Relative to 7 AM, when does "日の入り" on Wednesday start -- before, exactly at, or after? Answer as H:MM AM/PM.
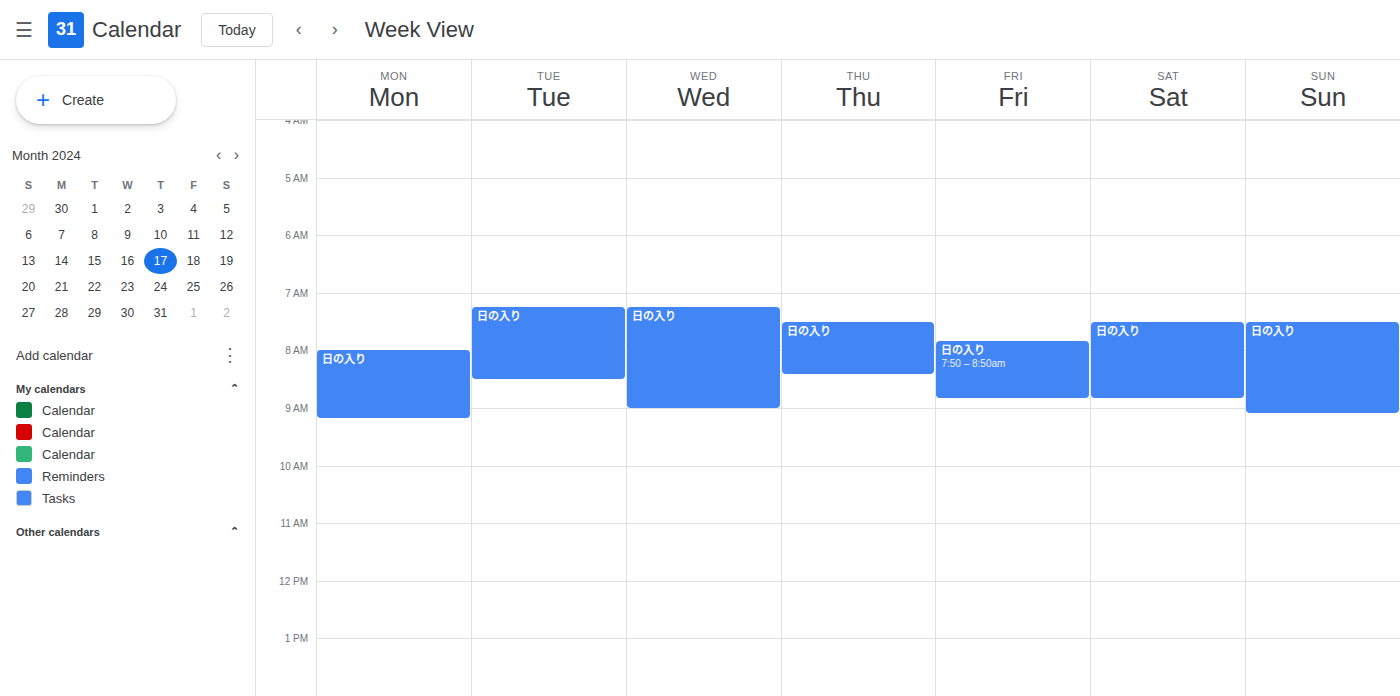
7:15 AM -- after 7 AM, 15 minutes below the 7 AM line.